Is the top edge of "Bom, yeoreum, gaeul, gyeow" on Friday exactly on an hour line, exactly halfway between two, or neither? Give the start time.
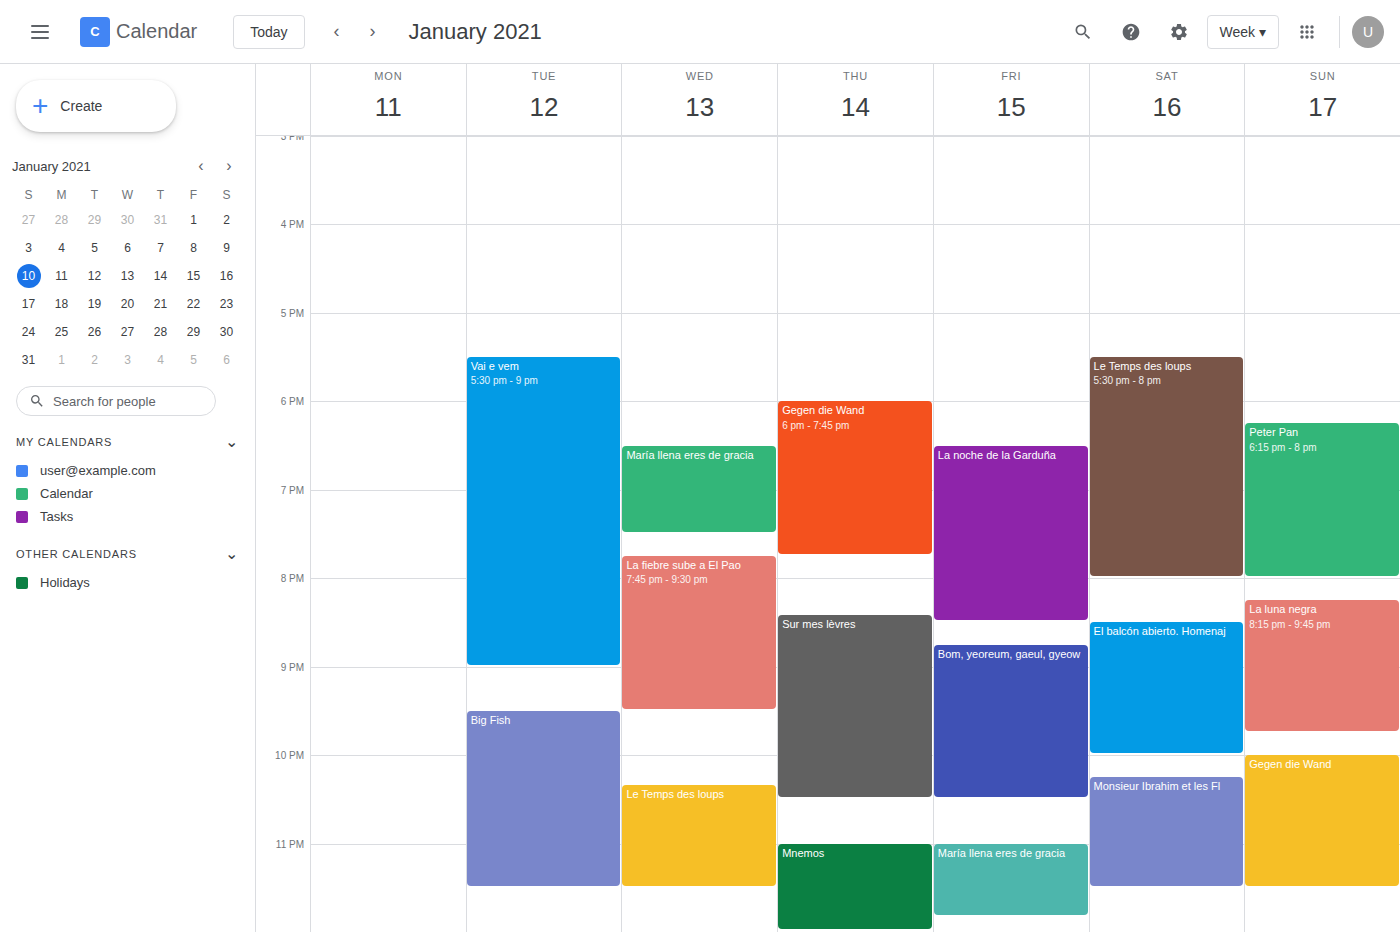
8:45 PM -- neither: three quarters of the way from the 8 PM line to the 9 PM line.